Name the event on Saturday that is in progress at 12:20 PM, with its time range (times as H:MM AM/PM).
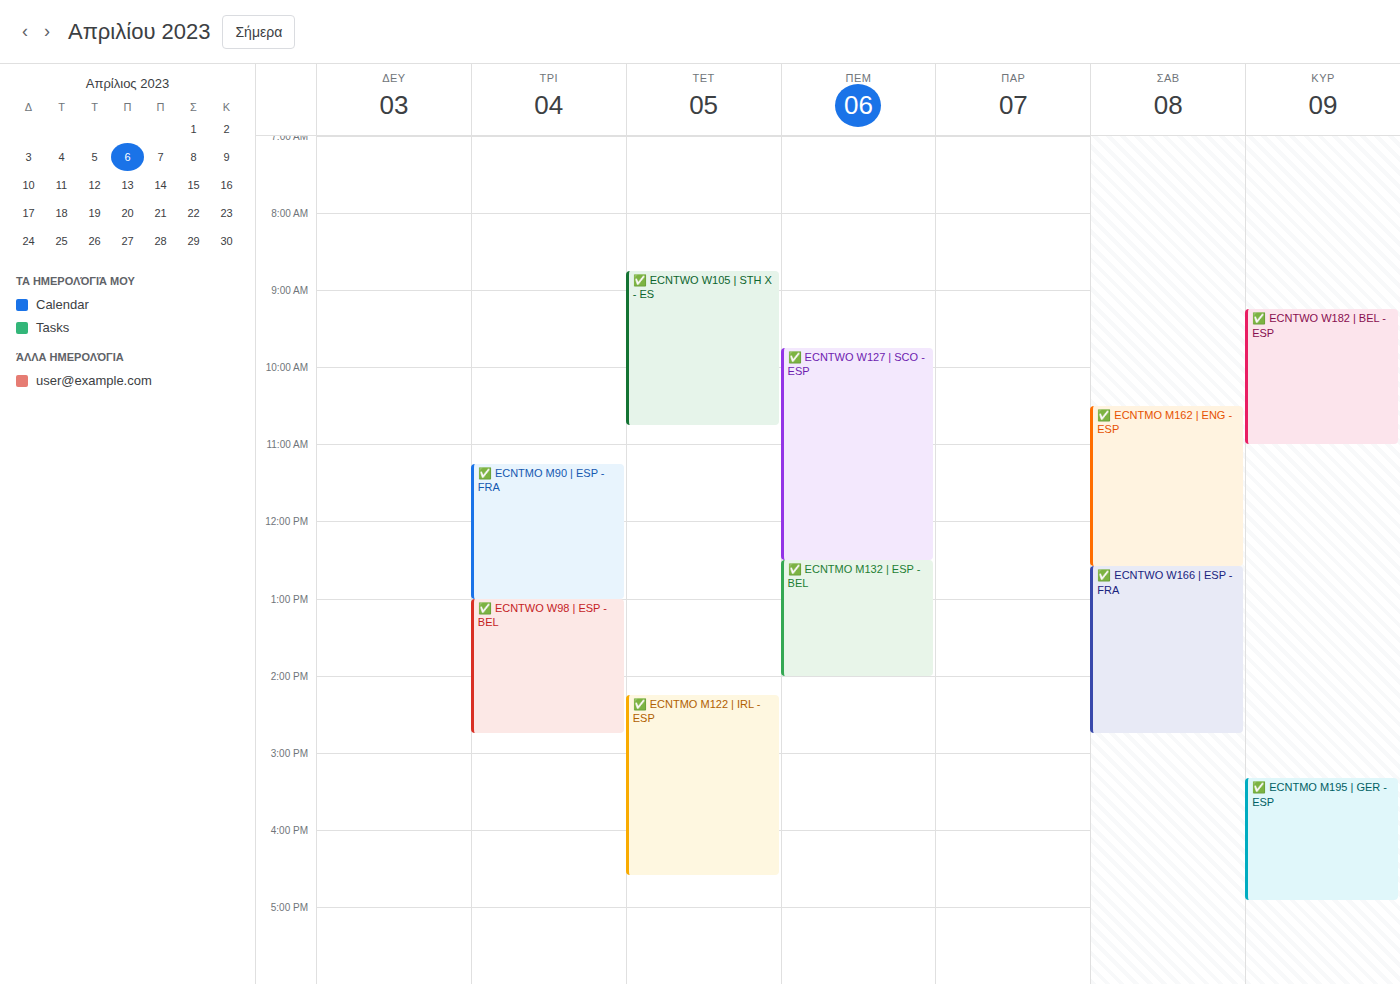
"✅ ECNTMO M162 | ENG - ESP", 10:30 AM to 12:35 PM